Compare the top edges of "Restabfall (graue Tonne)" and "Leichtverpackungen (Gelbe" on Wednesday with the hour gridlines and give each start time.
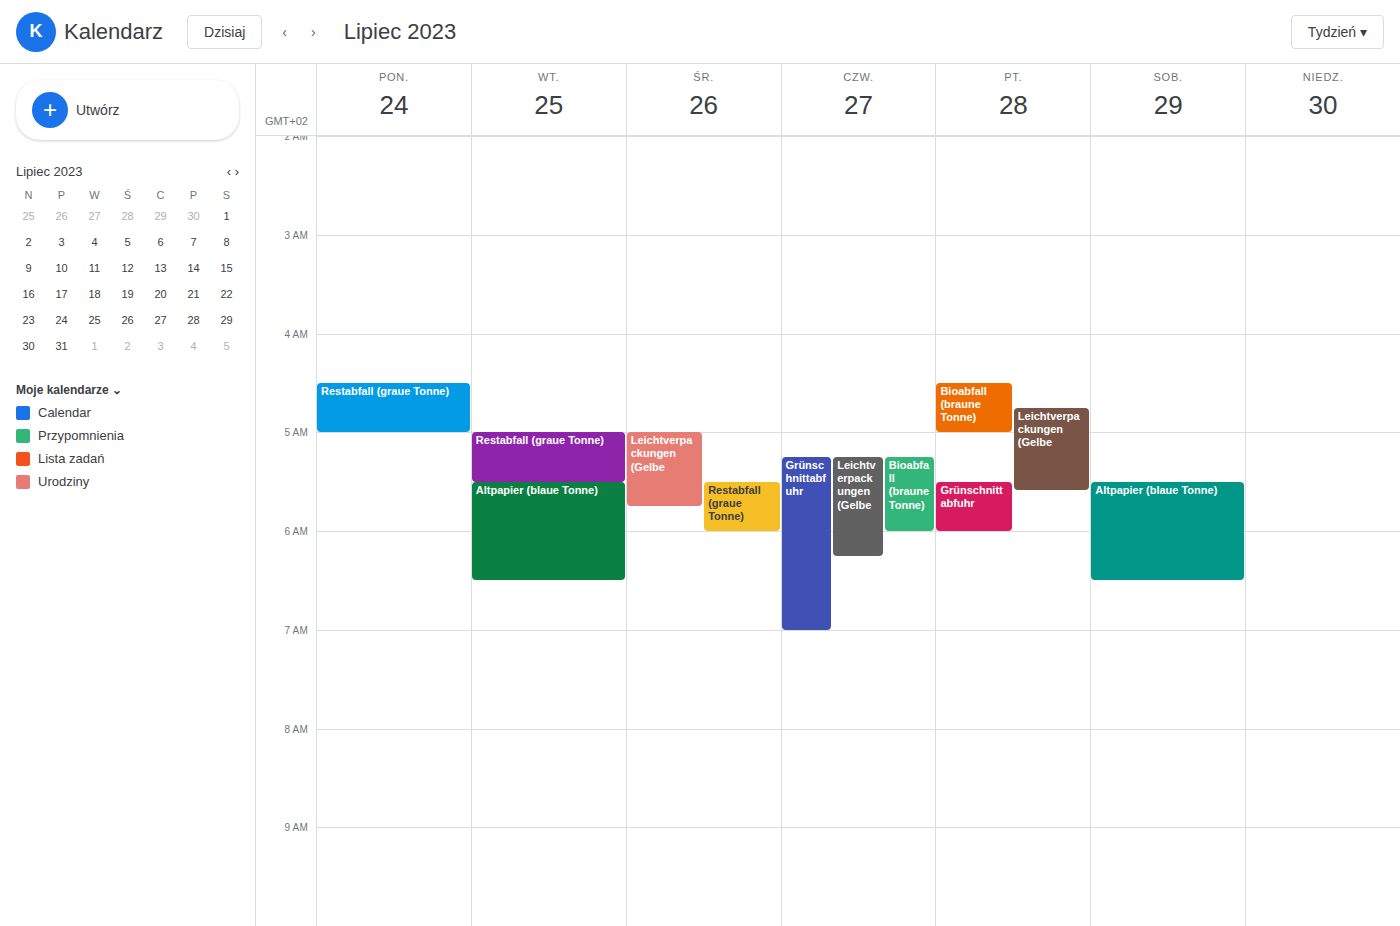
"Restabfall (graue Tonne)": 5:30 AM, halfway between the 5 AM and 6 AM lines. "Leichtverpackungen (Gelbe": 5:00 AM, exactly on the 5 AM line.